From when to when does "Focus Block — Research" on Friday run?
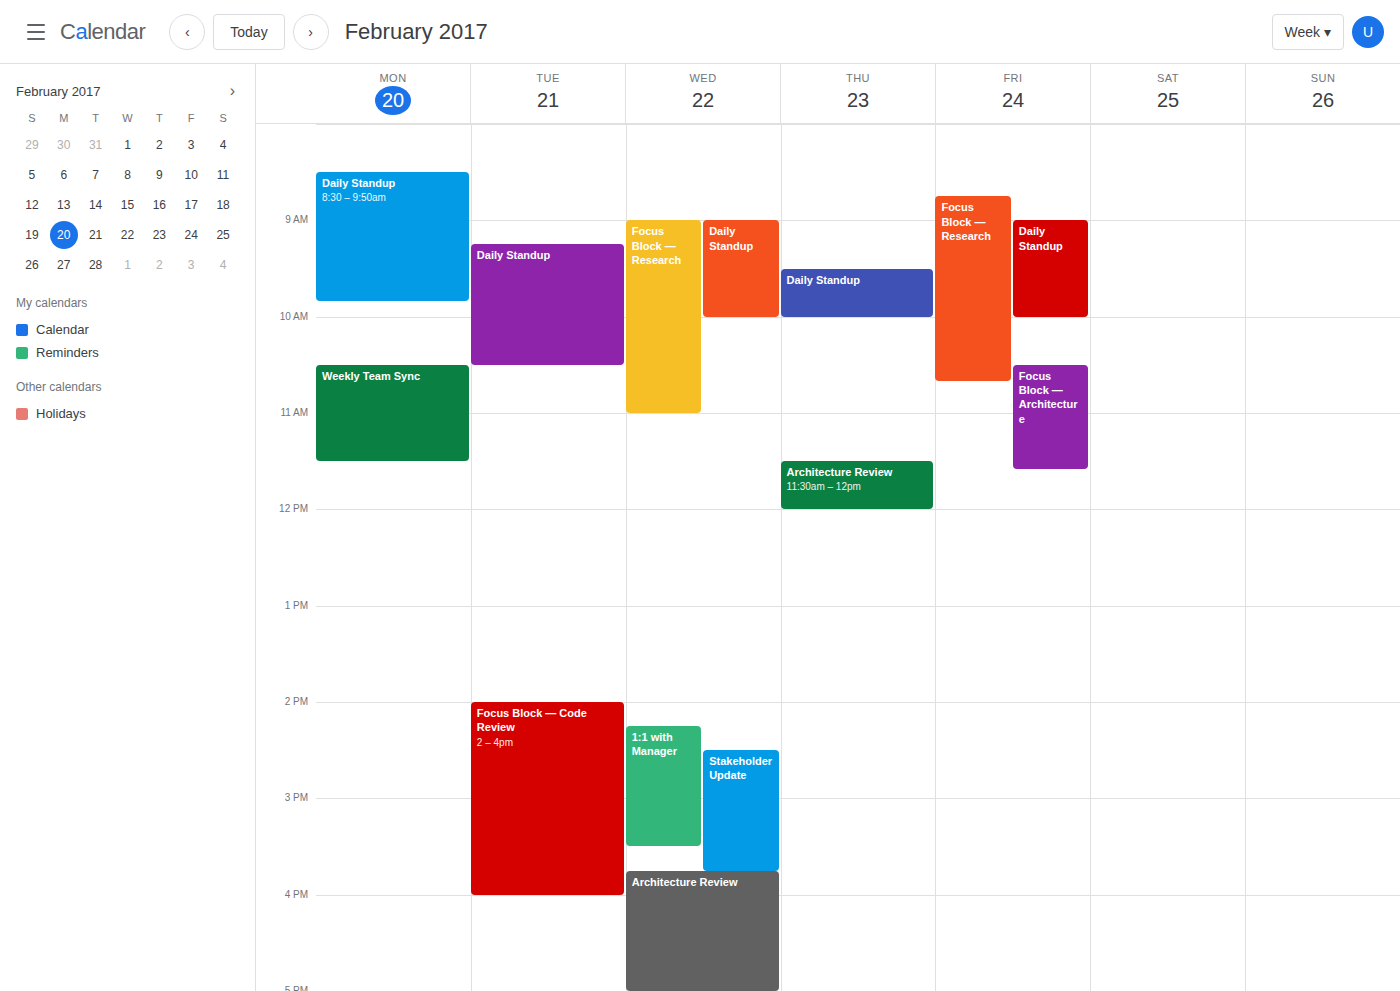
08:45 to 10:40